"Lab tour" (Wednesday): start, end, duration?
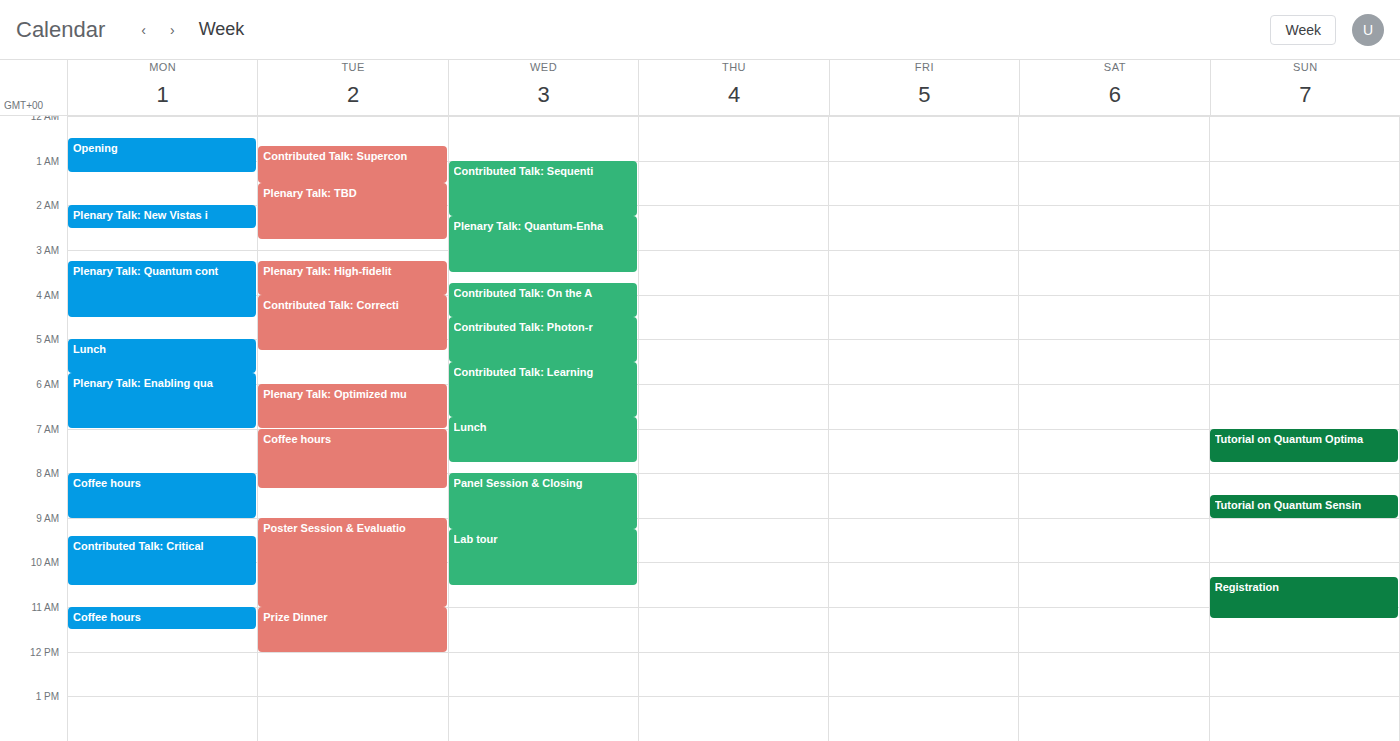
9:15 AM to 10:30 AM, 1 hour 15 minutes